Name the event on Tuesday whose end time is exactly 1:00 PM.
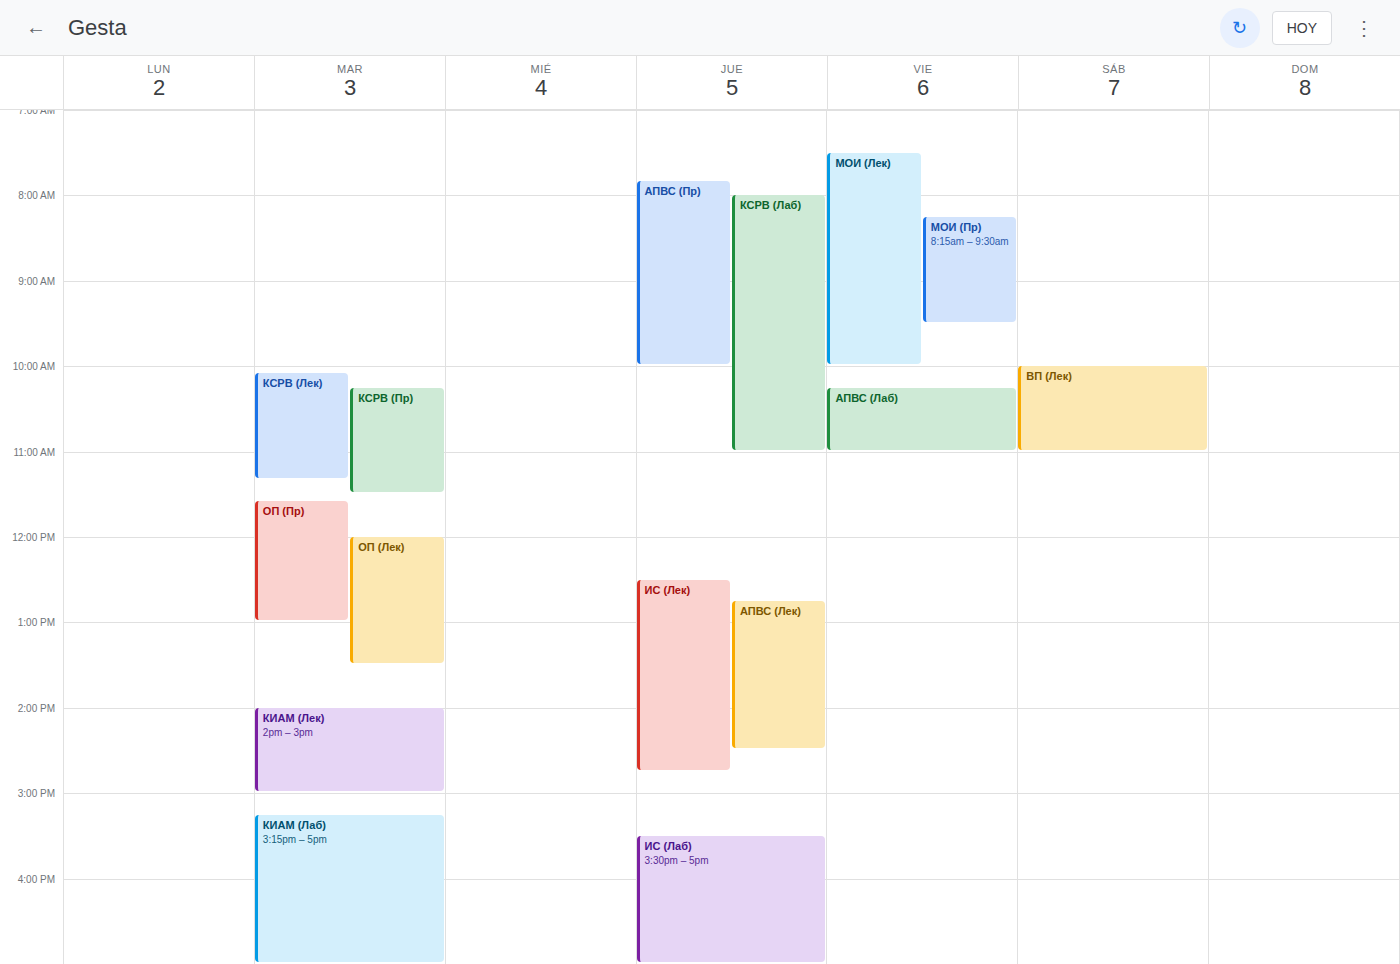
"ОП (Пр)"